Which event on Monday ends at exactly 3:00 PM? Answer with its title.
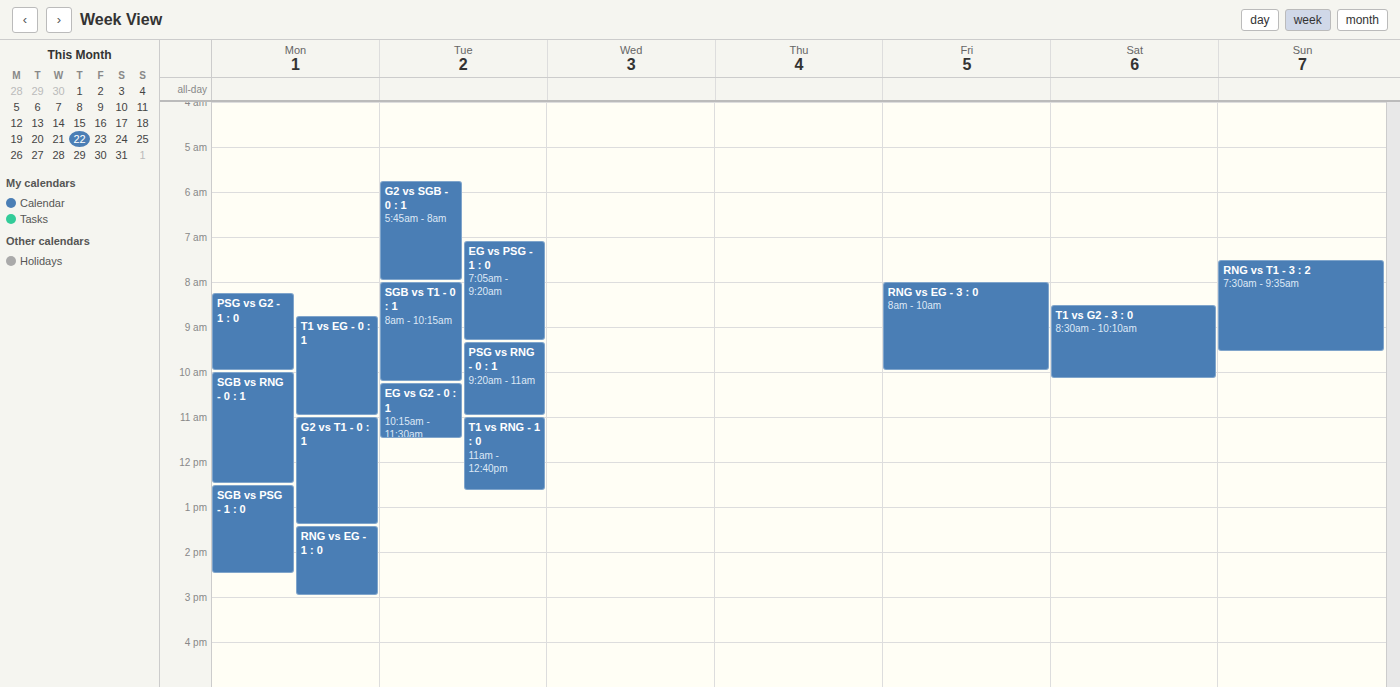
"RNG vs EG - 1 : 0"